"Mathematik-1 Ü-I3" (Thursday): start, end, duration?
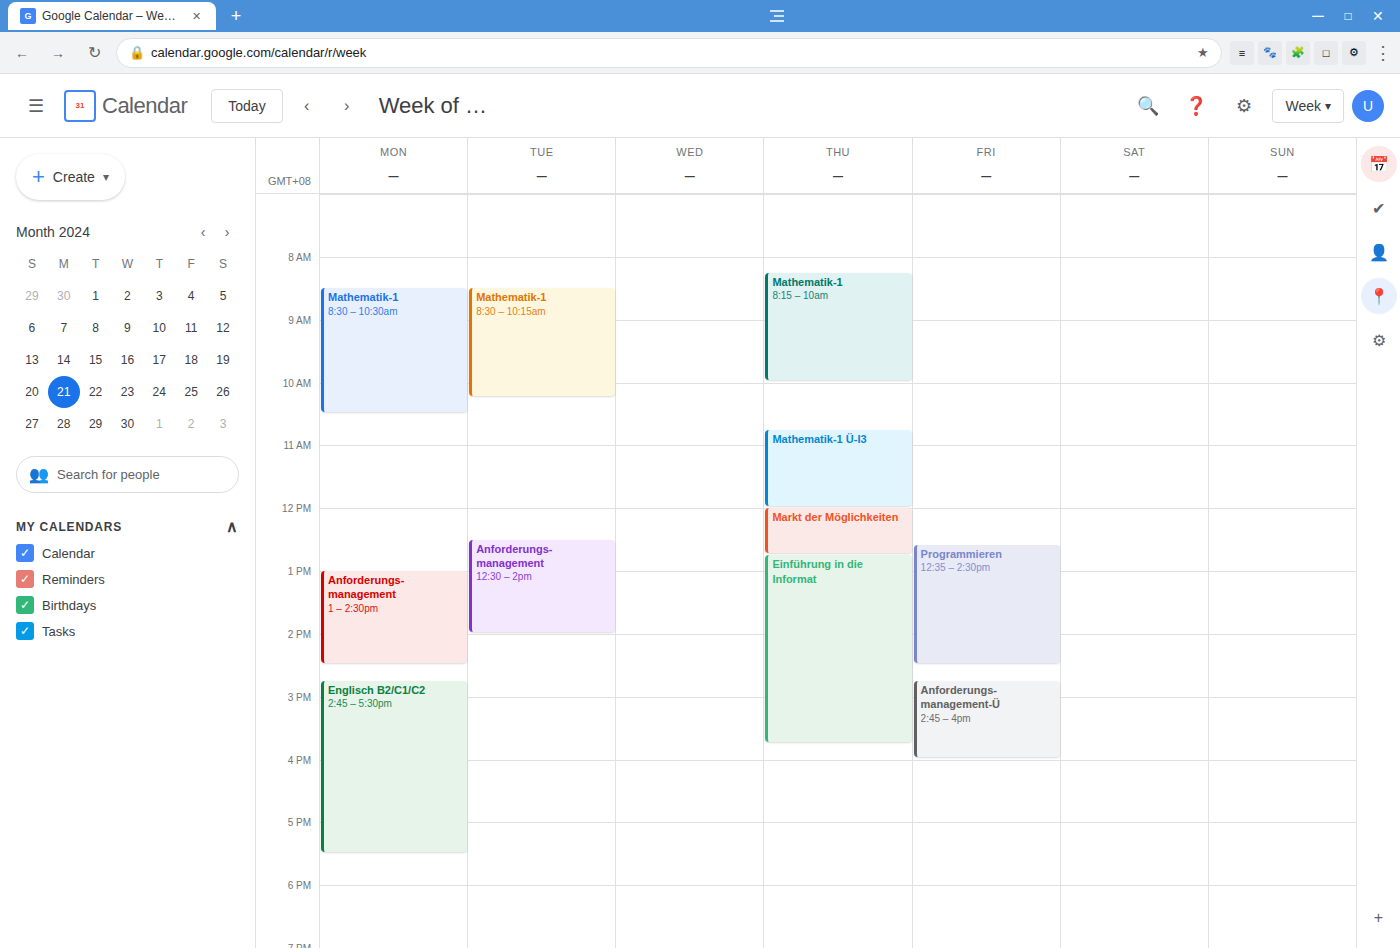
10:45 AM to 12:00 PM, 1 hour 15 minutes